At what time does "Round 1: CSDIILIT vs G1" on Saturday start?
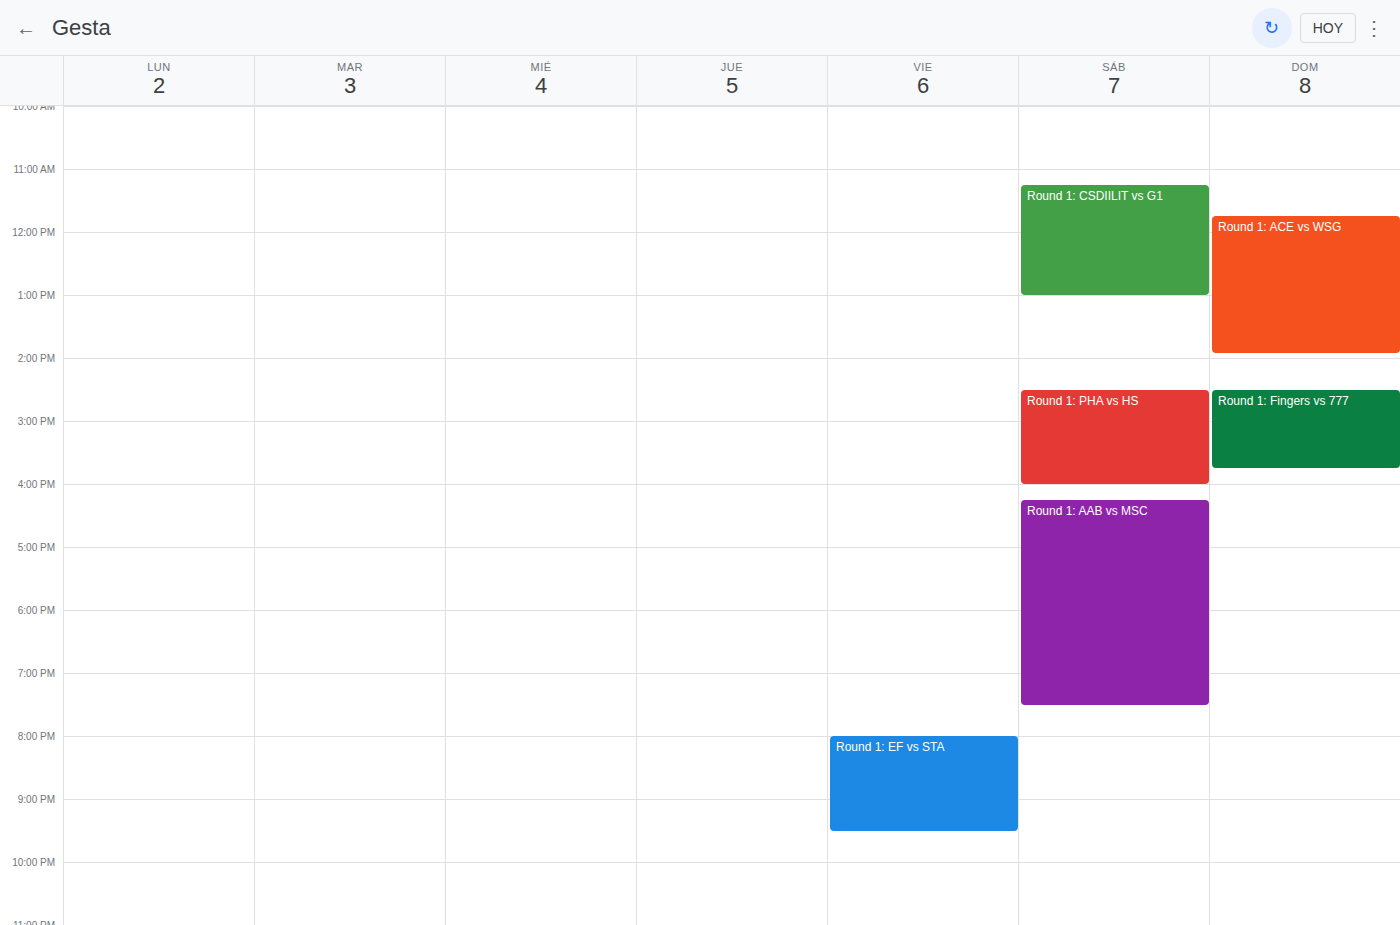
11:15